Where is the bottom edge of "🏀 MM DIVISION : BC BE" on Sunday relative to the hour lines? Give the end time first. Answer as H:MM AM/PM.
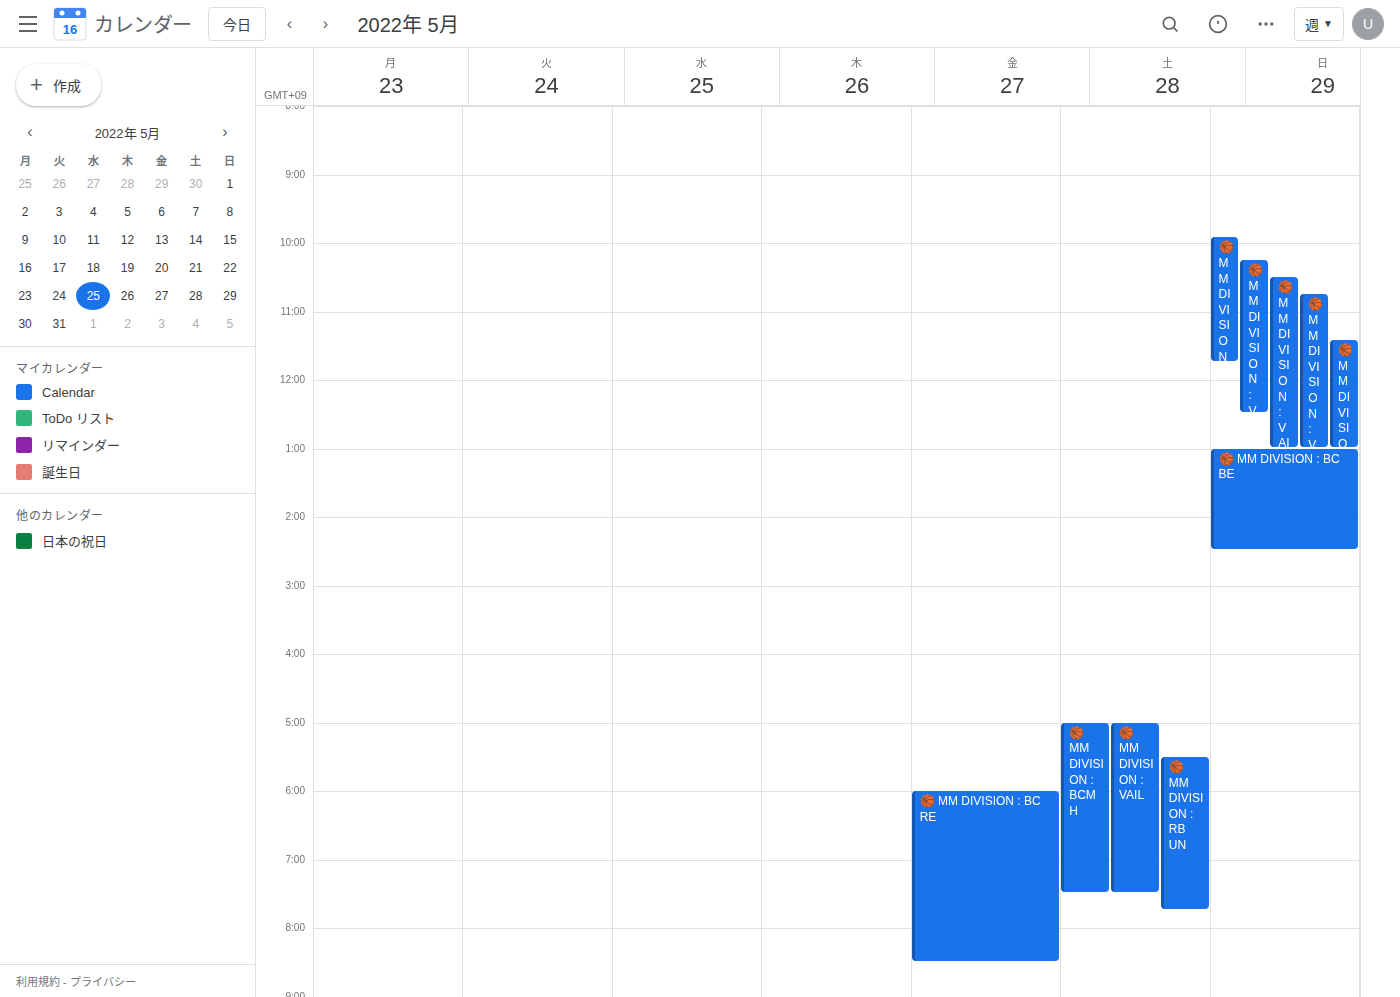
2:30 PM -- halfway between the 2 PM and 3 PM lines.